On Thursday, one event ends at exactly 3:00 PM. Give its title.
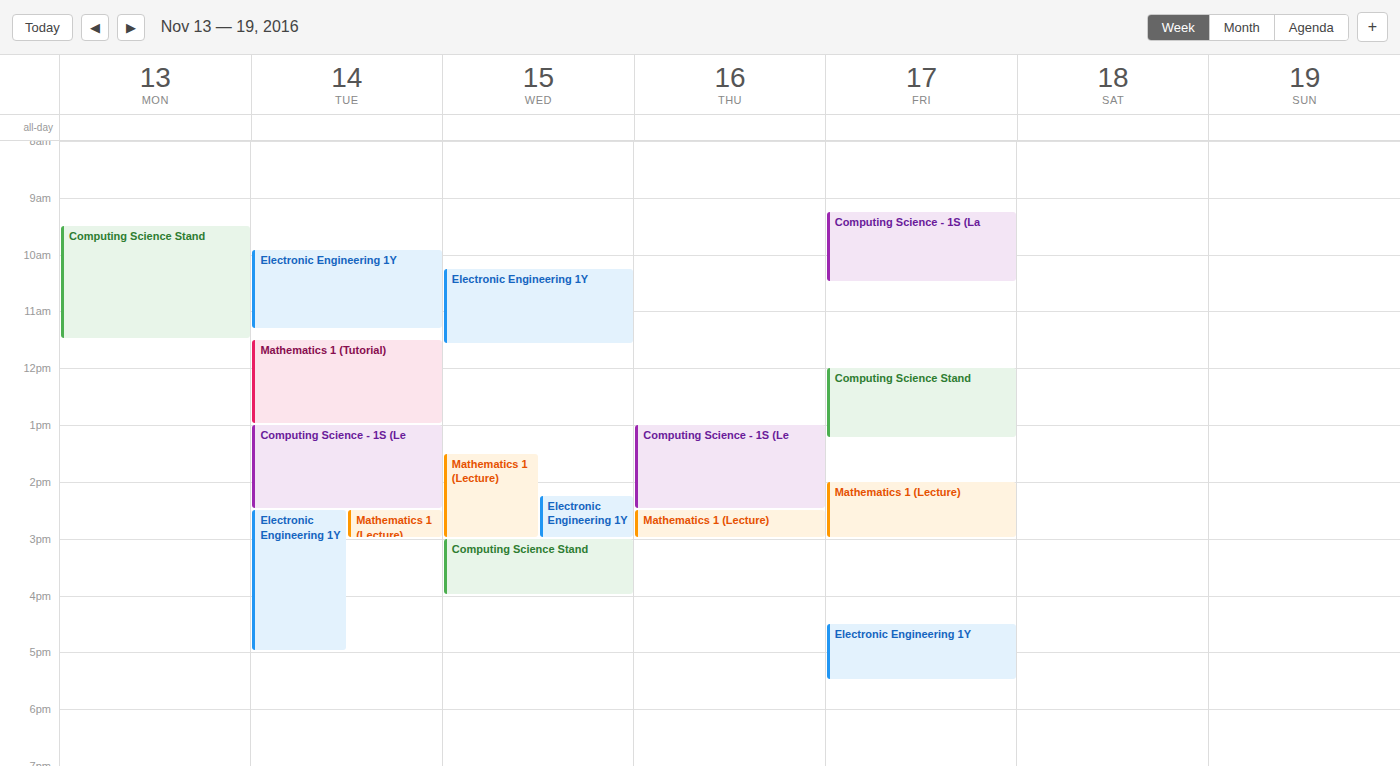
"Mathematics 1 (Lecture)"